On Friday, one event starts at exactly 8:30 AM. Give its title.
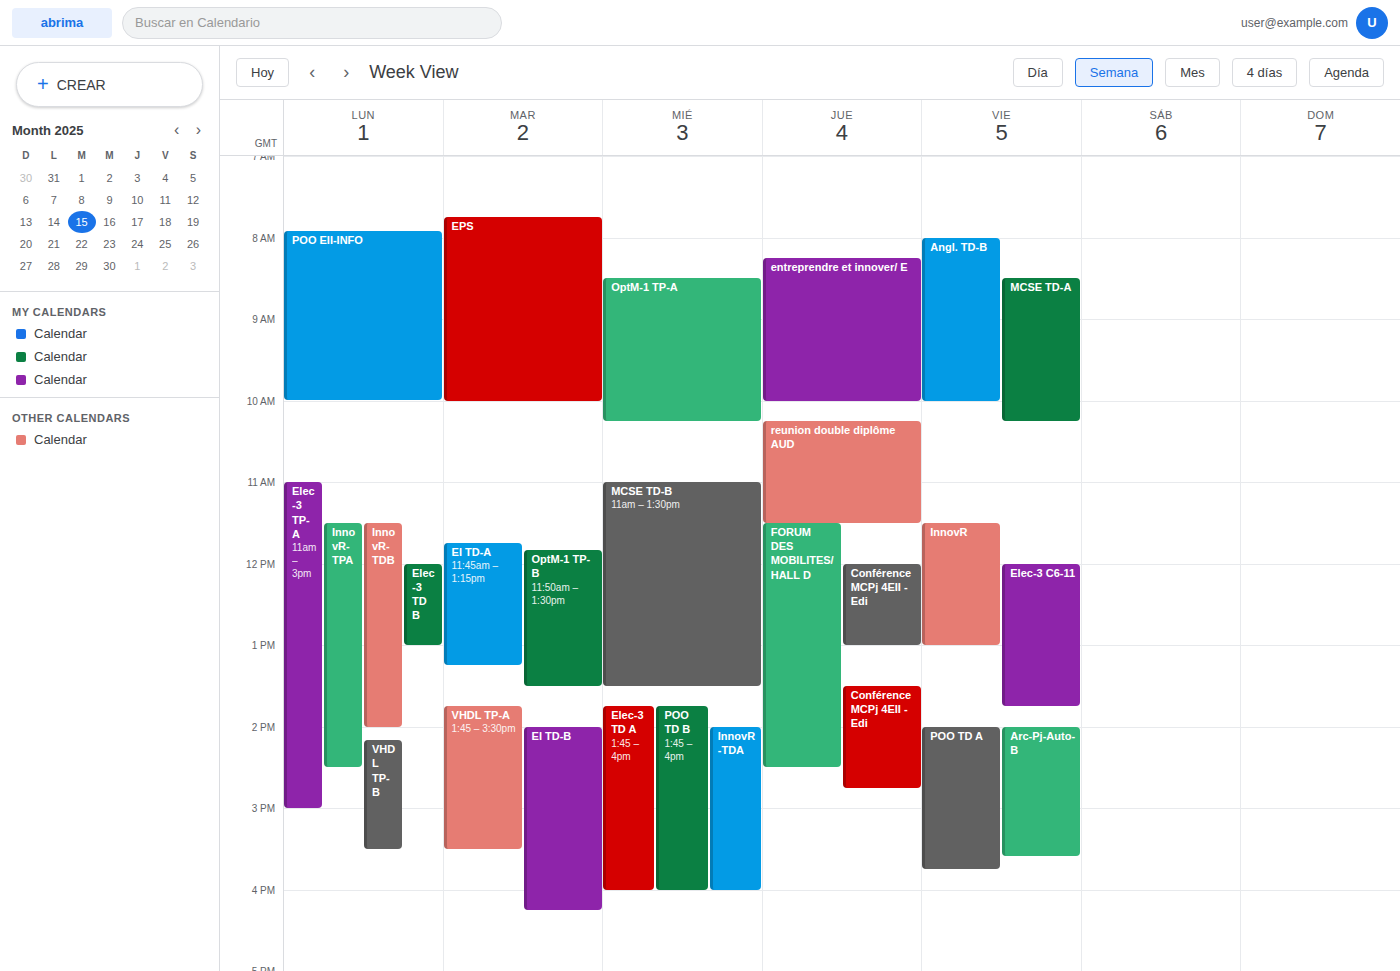
"MCSE TD-A"